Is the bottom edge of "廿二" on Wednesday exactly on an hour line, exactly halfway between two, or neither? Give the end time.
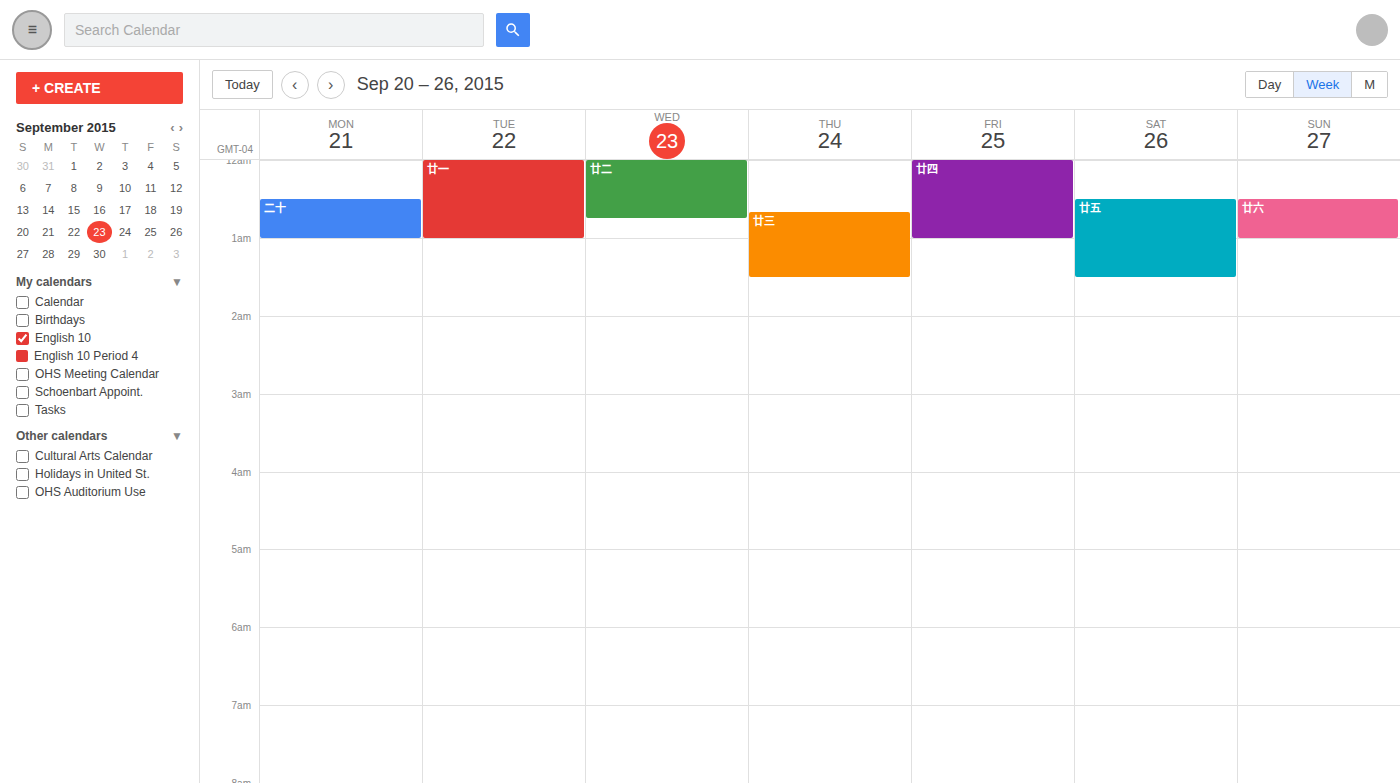
12:45 AM -- neither: three quarters of the way from the 12 AM line to the 1 AM line.